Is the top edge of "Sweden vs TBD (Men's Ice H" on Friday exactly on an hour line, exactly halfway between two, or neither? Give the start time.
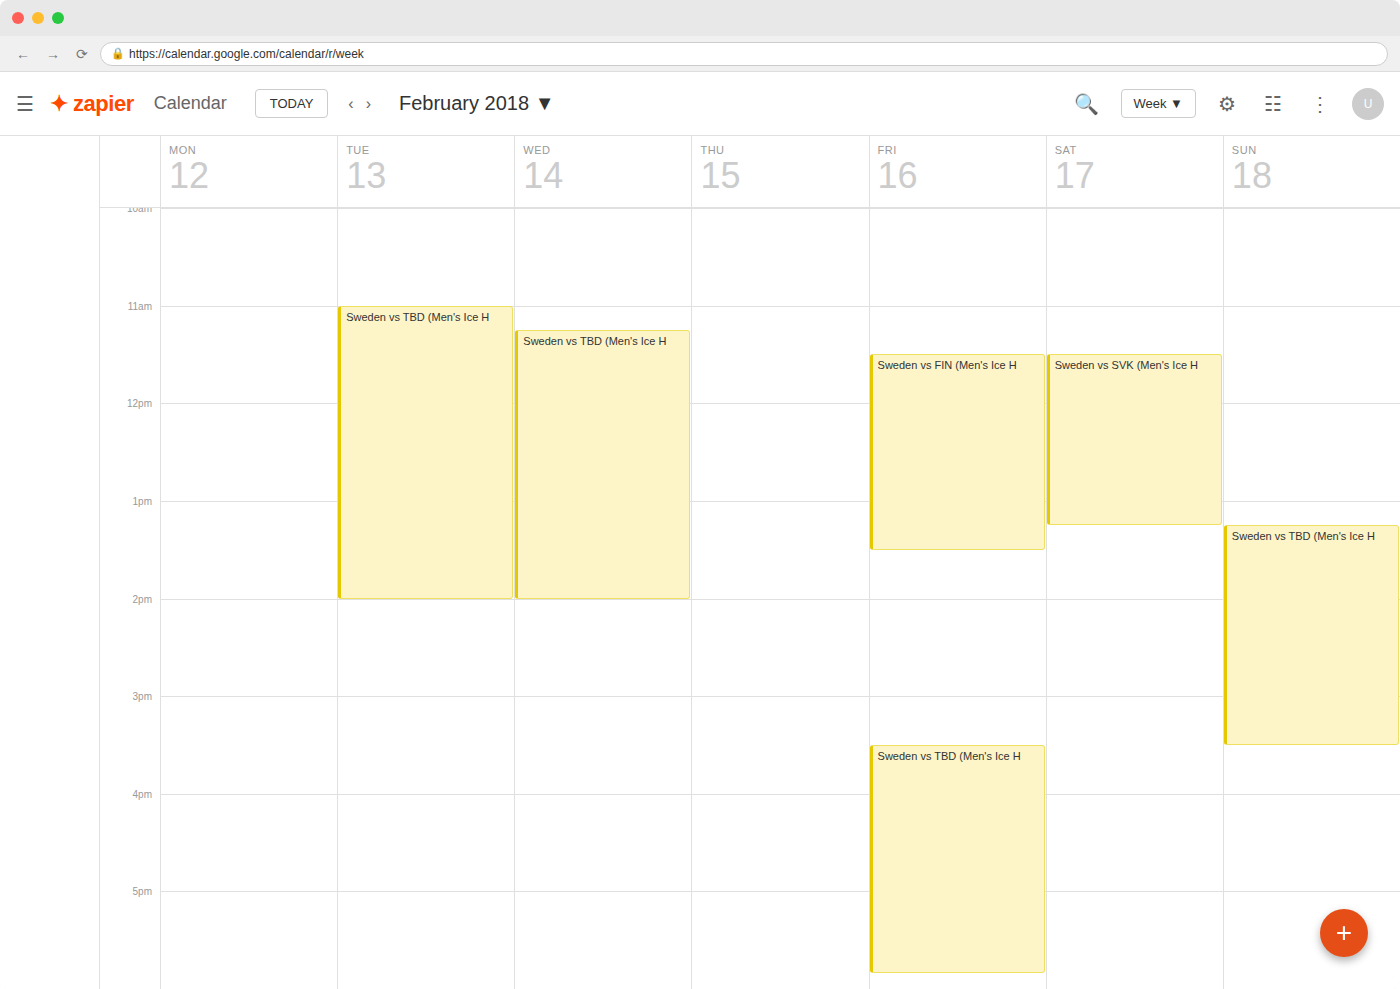
3:30 PM -- halfway between the 3 PM and 4 PM lines.